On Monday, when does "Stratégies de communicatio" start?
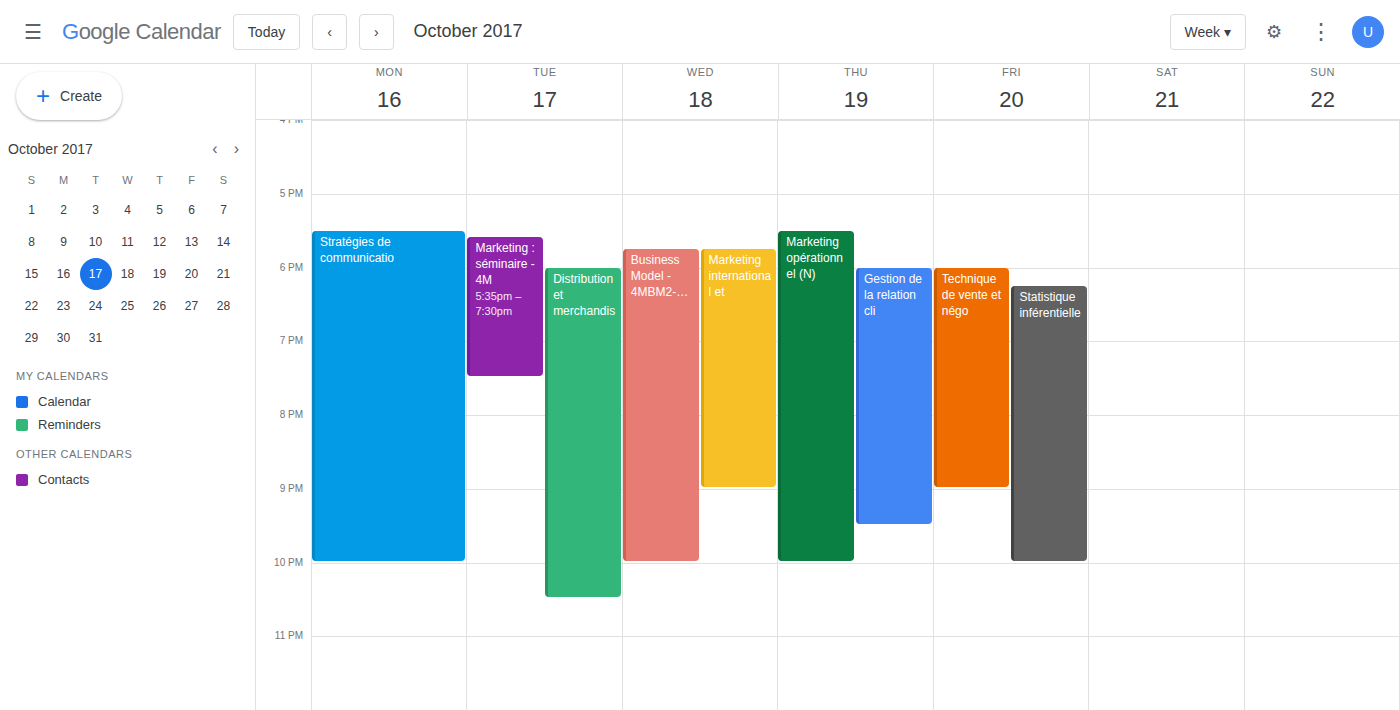
5:30 PM